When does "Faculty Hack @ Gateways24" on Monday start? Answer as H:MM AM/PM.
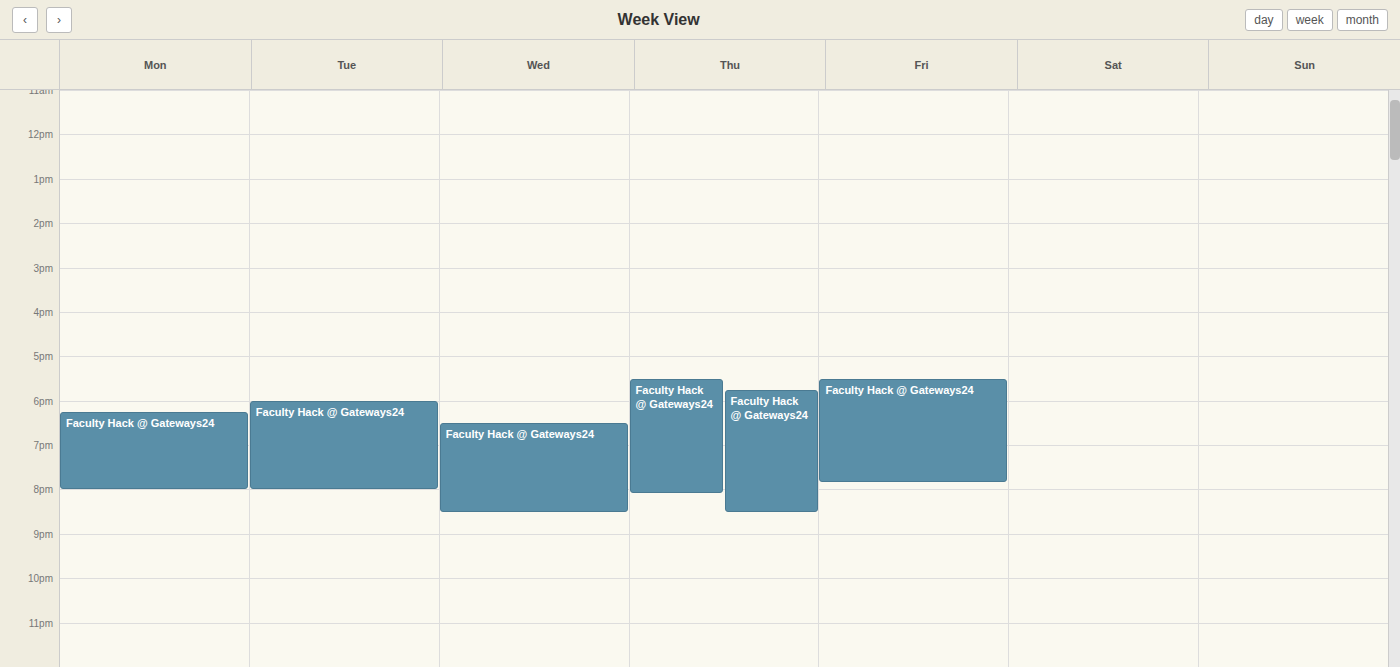
6:15 PM